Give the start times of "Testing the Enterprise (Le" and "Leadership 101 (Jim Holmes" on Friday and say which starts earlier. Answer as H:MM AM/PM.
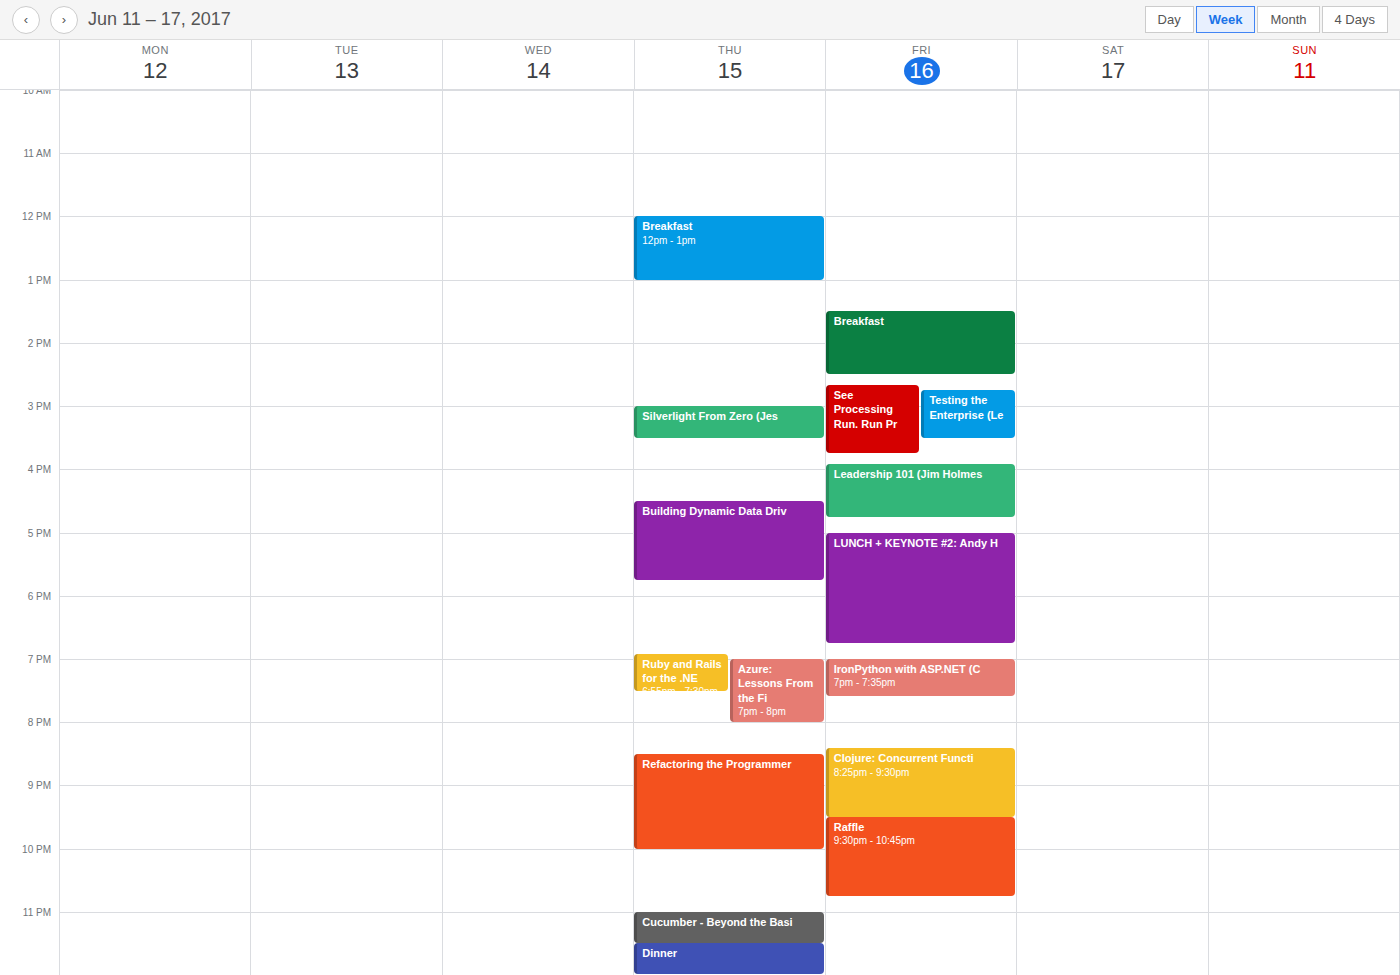
"Testing the Enterprise (Le" 2:45 PM; "Leadership 101 (Jim Holmes" 3:55 PM.